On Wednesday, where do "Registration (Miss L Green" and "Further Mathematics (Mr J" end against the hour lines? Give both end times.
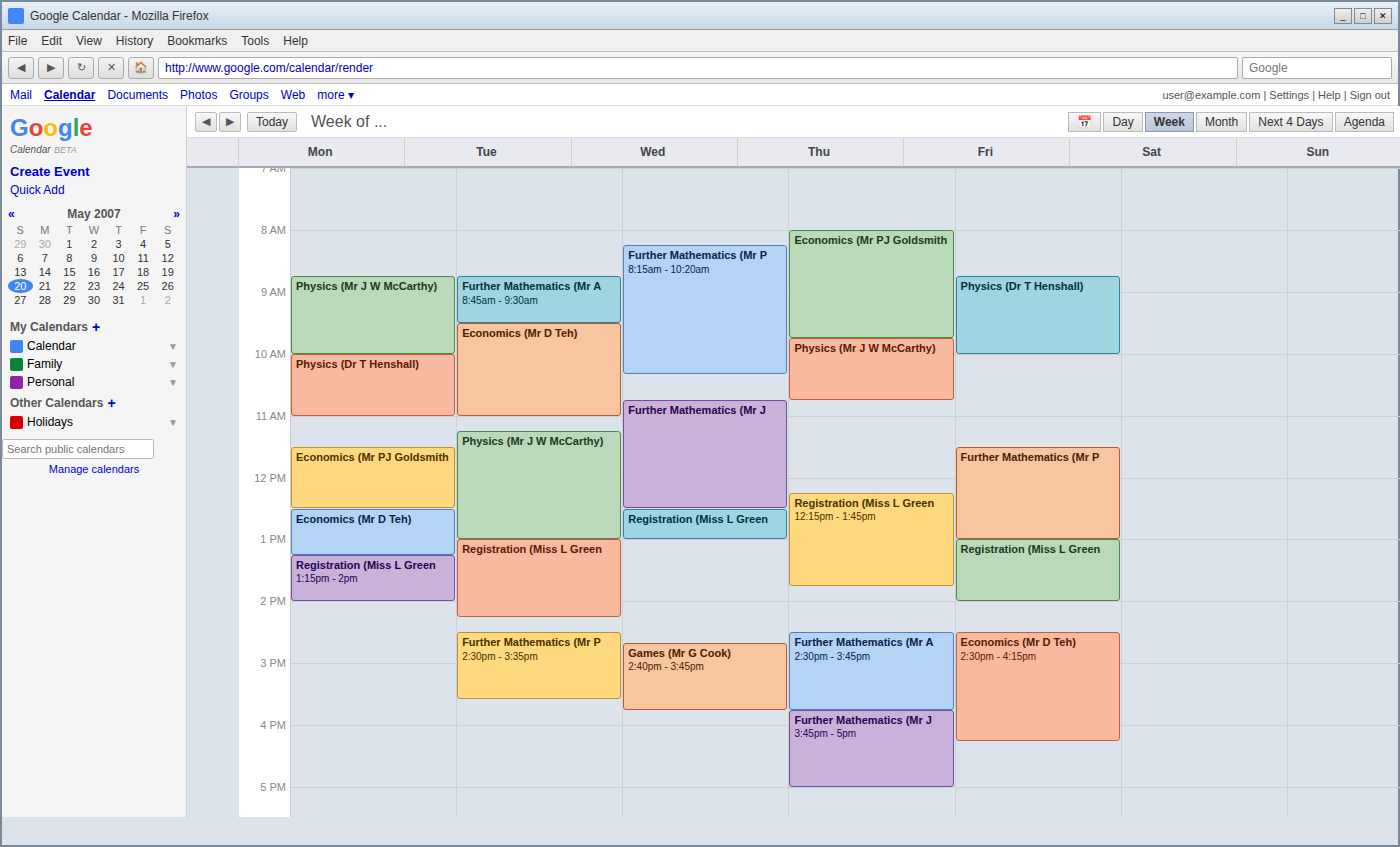
"Registration (Miss L Green": 1:00 PM, exactly on the 1 PM line. "Further Mathematics (Mr J": 12:30 PM, halfway between the 12 PM and 1 PM lines.